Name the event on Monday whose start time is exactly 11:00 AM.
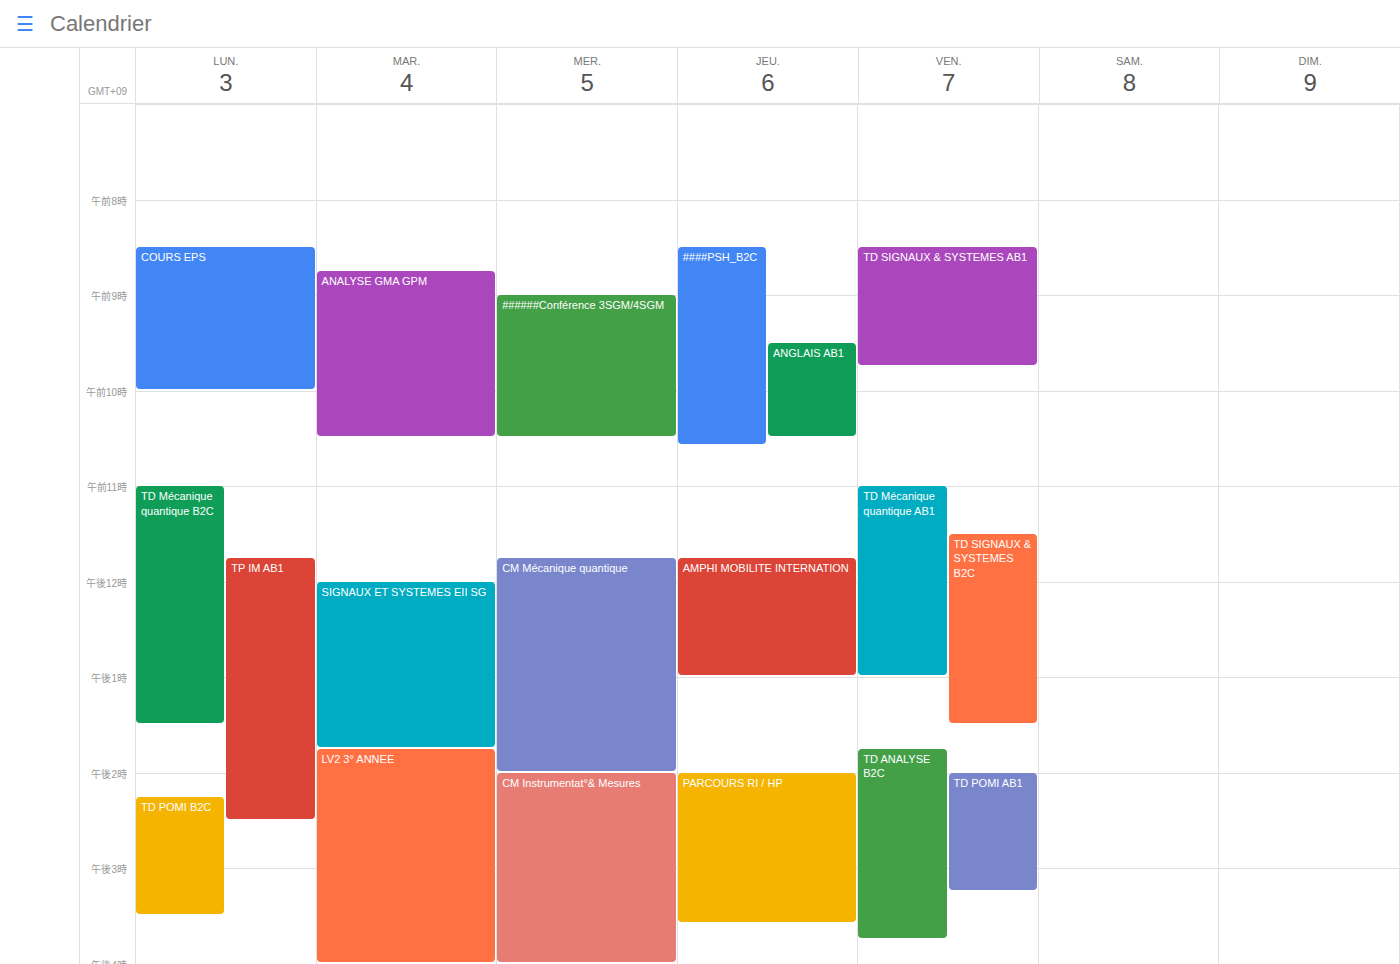
"TD Mécanique quantique B2C"